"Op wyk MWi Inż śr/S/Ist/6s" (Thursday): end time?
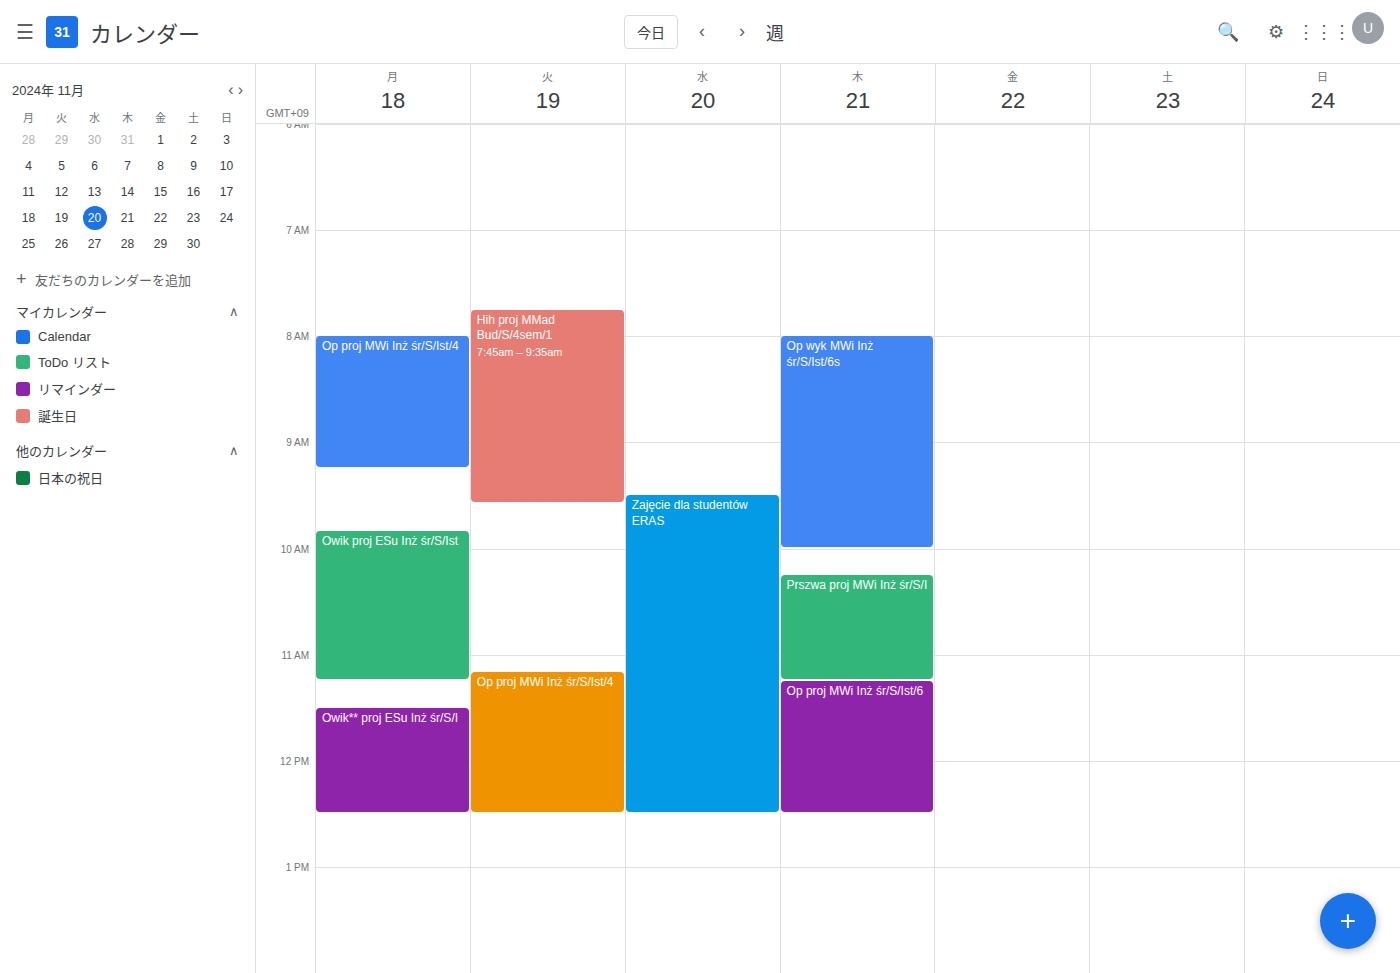
10:00 AM